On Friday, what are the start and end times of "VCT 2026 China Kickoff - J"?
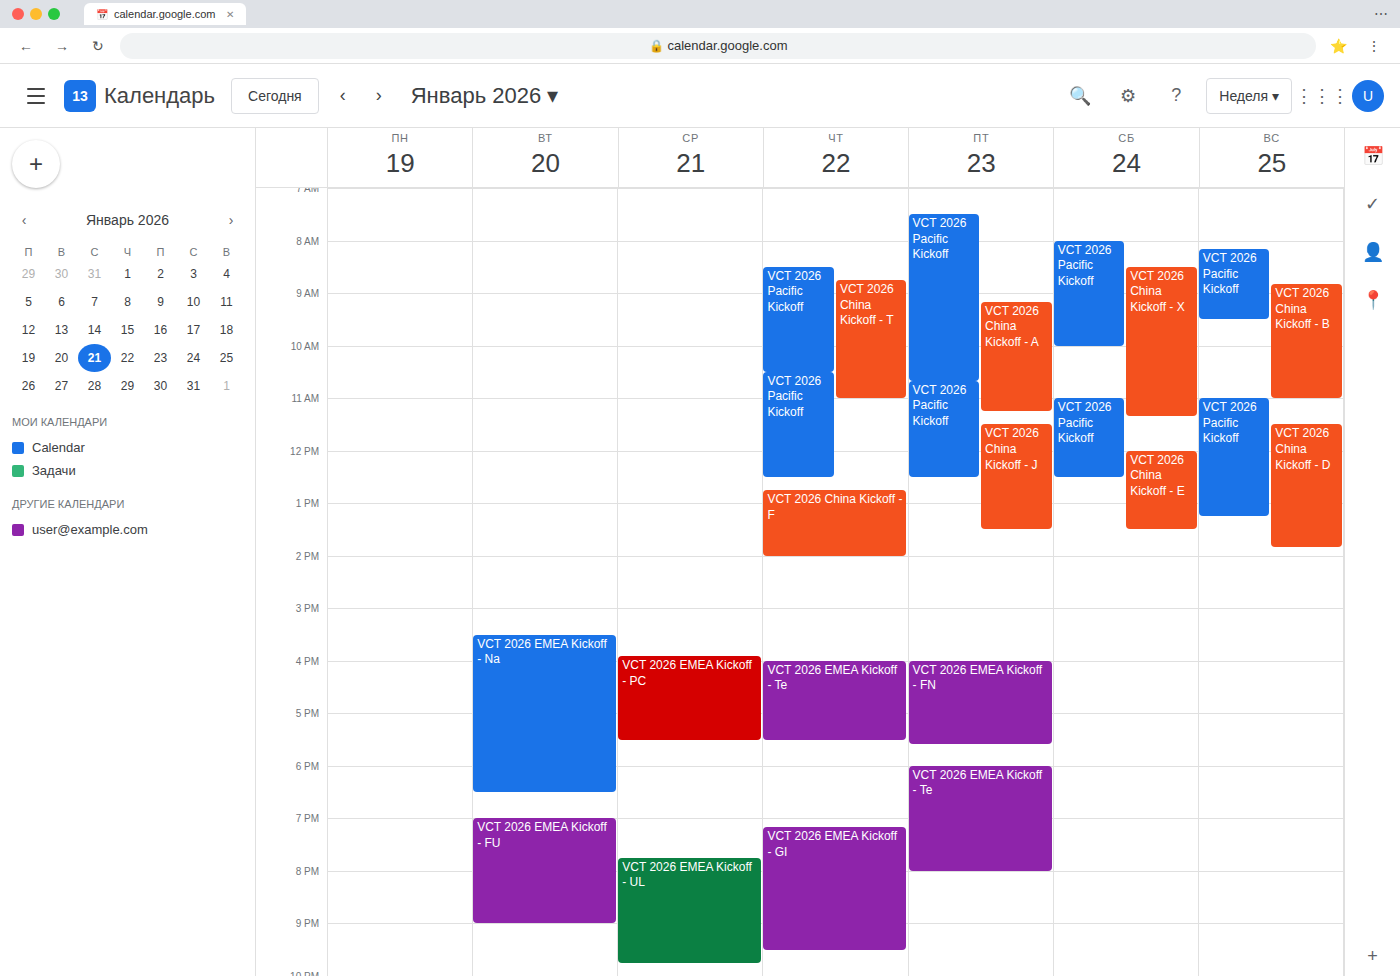
11:30 AM to 1:30 PM